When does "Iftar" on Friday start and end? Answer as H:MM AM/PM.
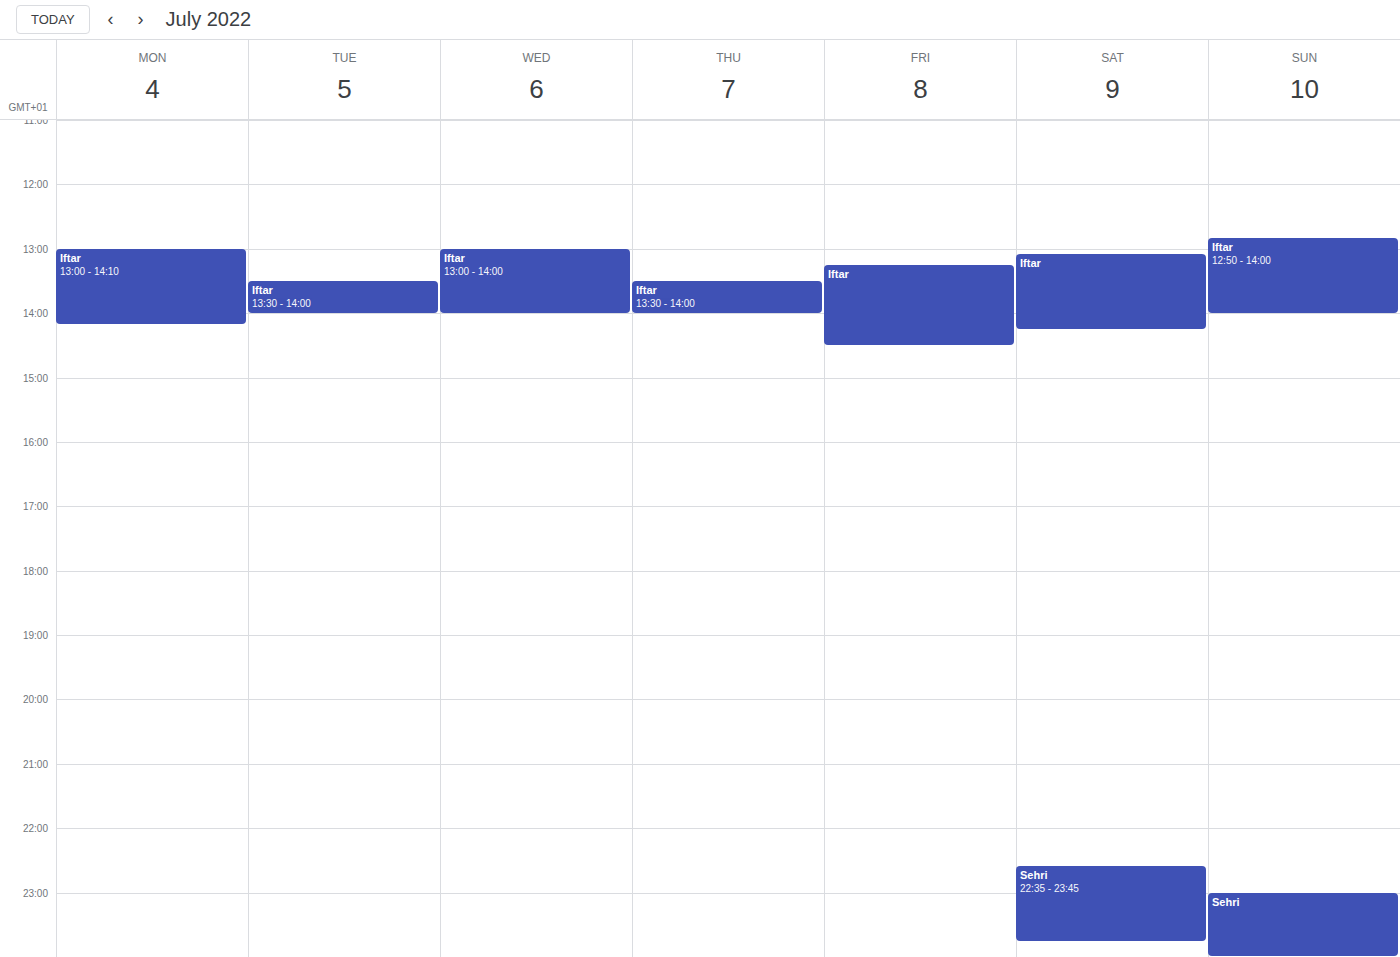
1:15 PM to 2:30 PM